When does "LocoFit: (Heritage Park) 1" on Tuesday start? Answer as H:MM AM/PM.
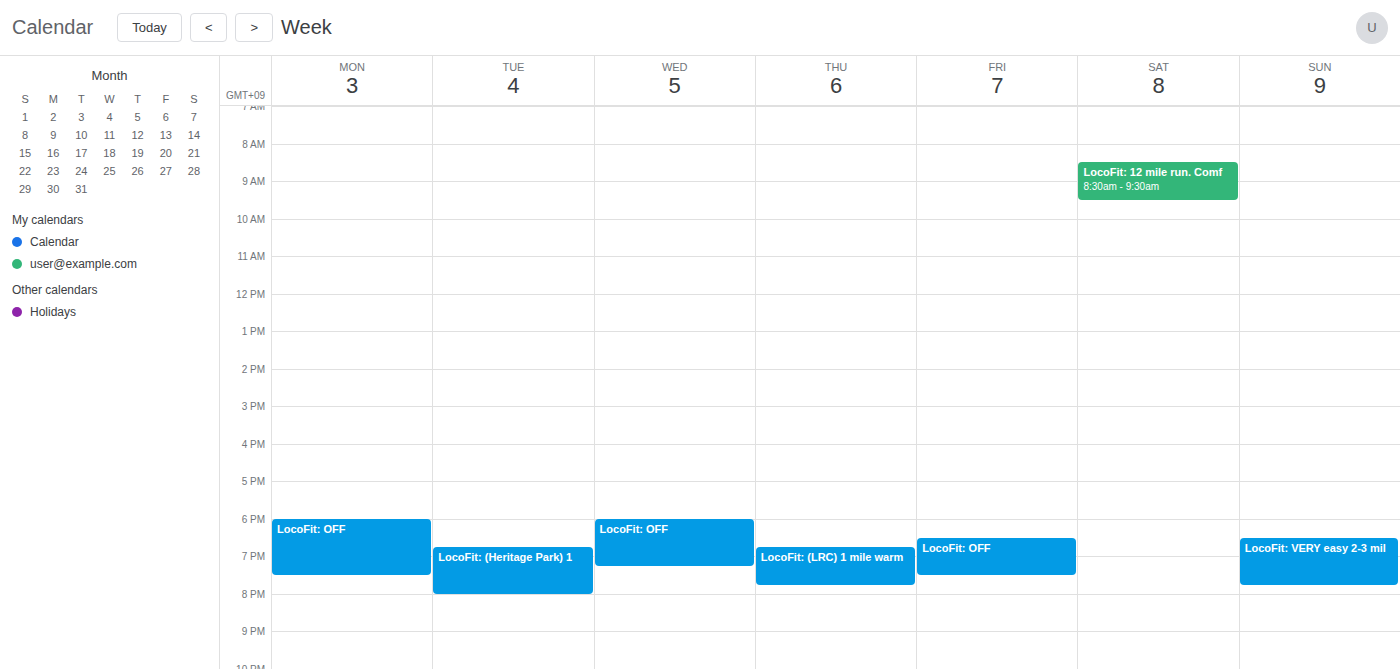
6:45 PM